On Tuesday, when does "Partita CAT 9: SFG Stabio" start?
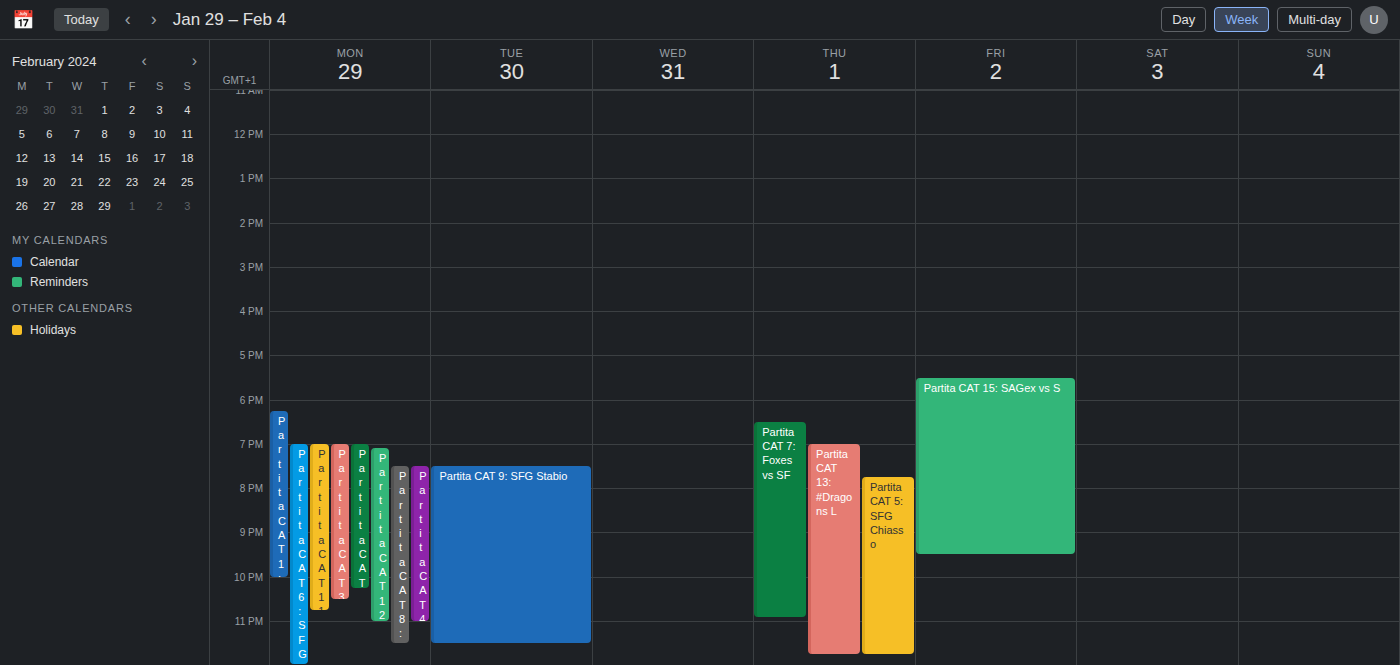
7:30 PM